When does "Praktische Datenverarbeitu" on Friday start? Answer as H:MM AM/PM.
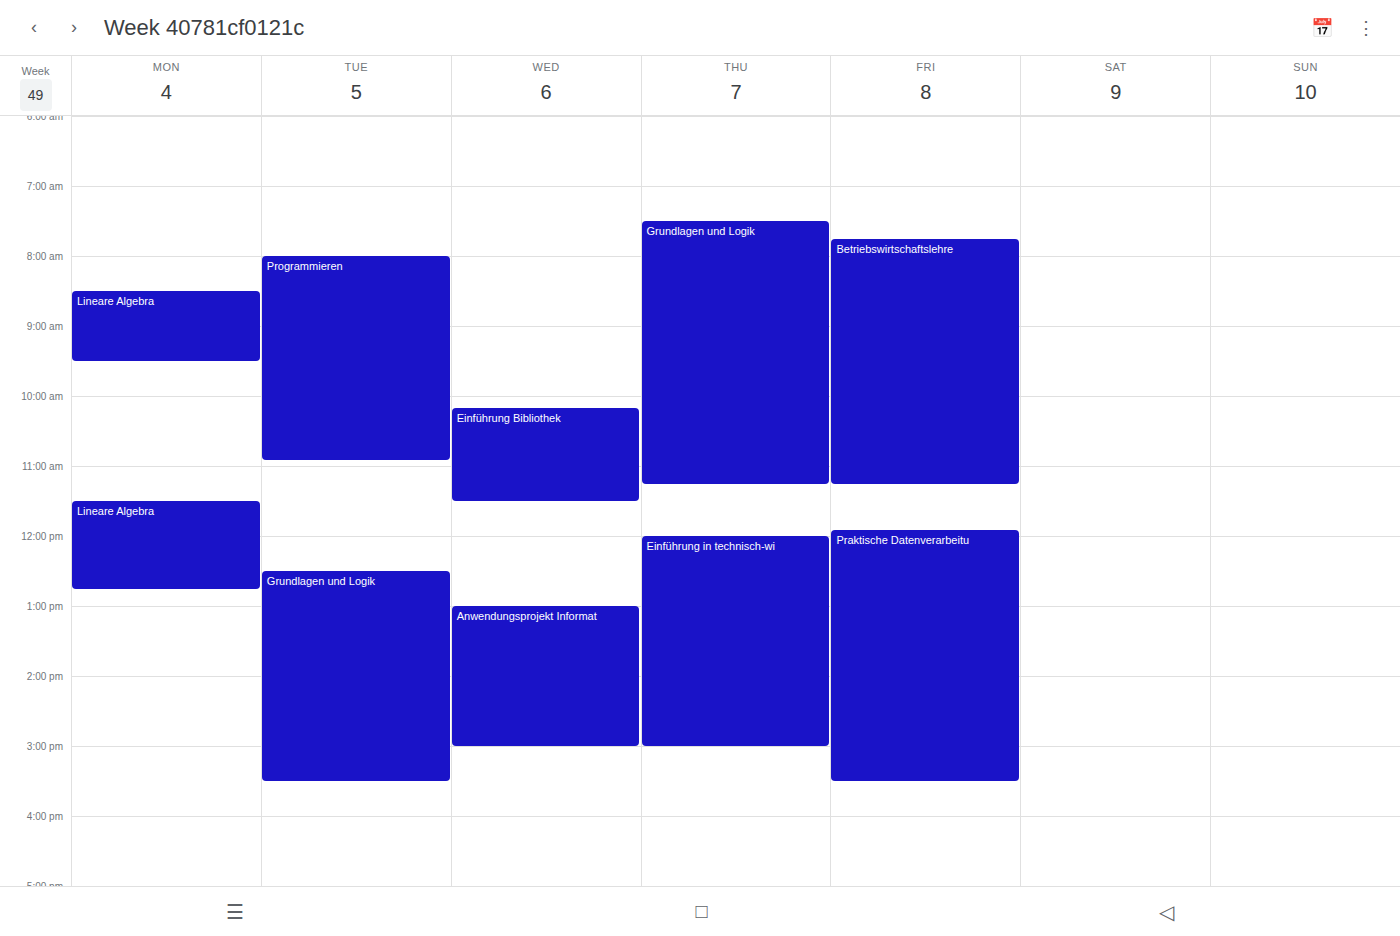
11:55 AM